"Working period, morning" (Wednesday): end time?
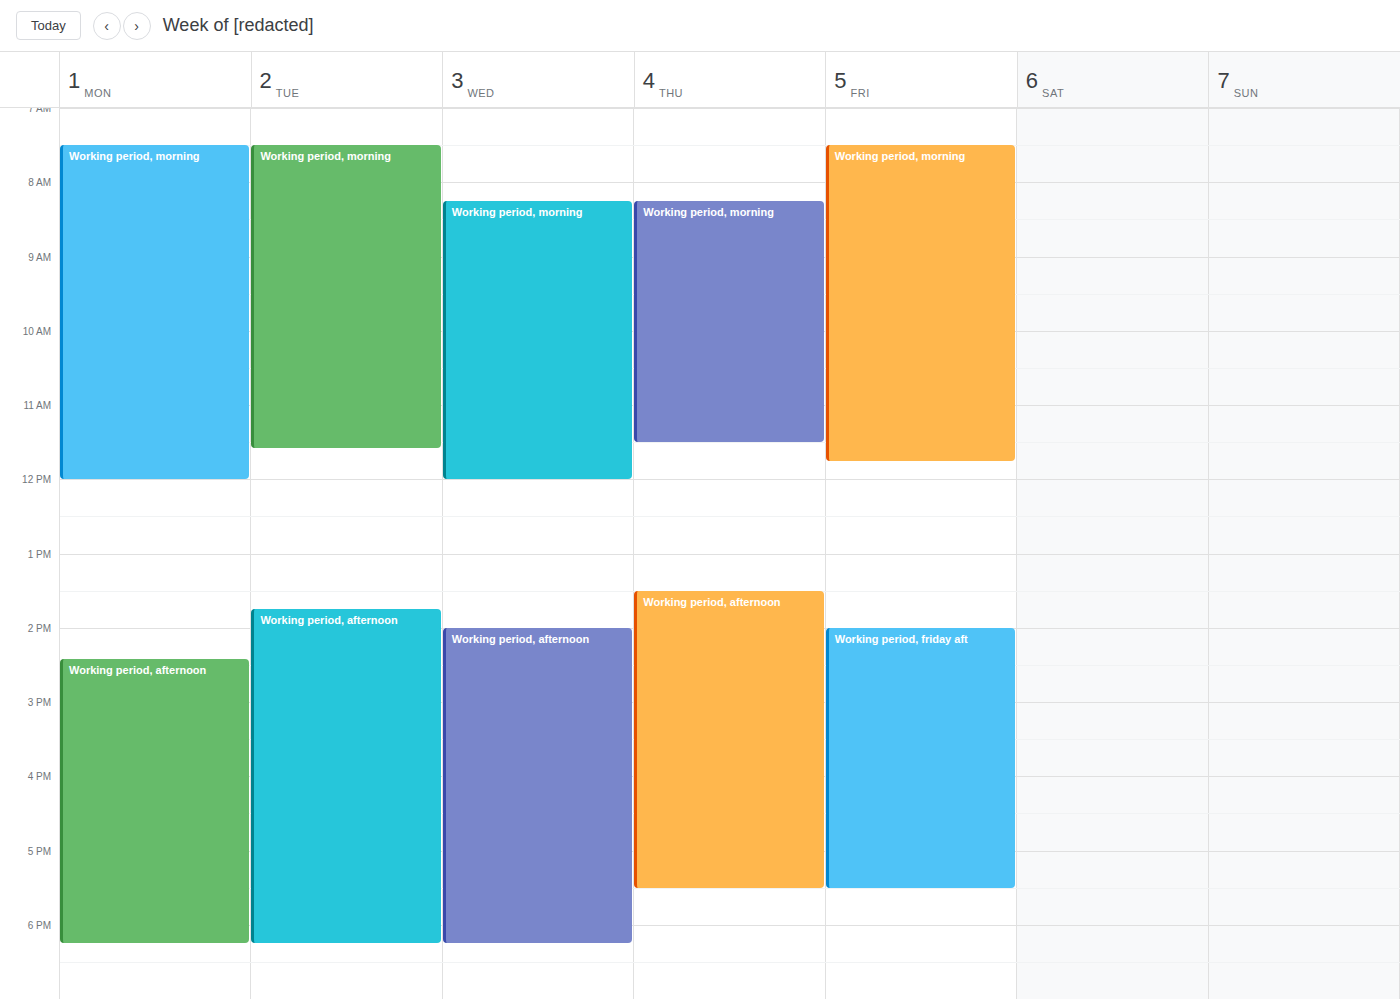
12:00 PM